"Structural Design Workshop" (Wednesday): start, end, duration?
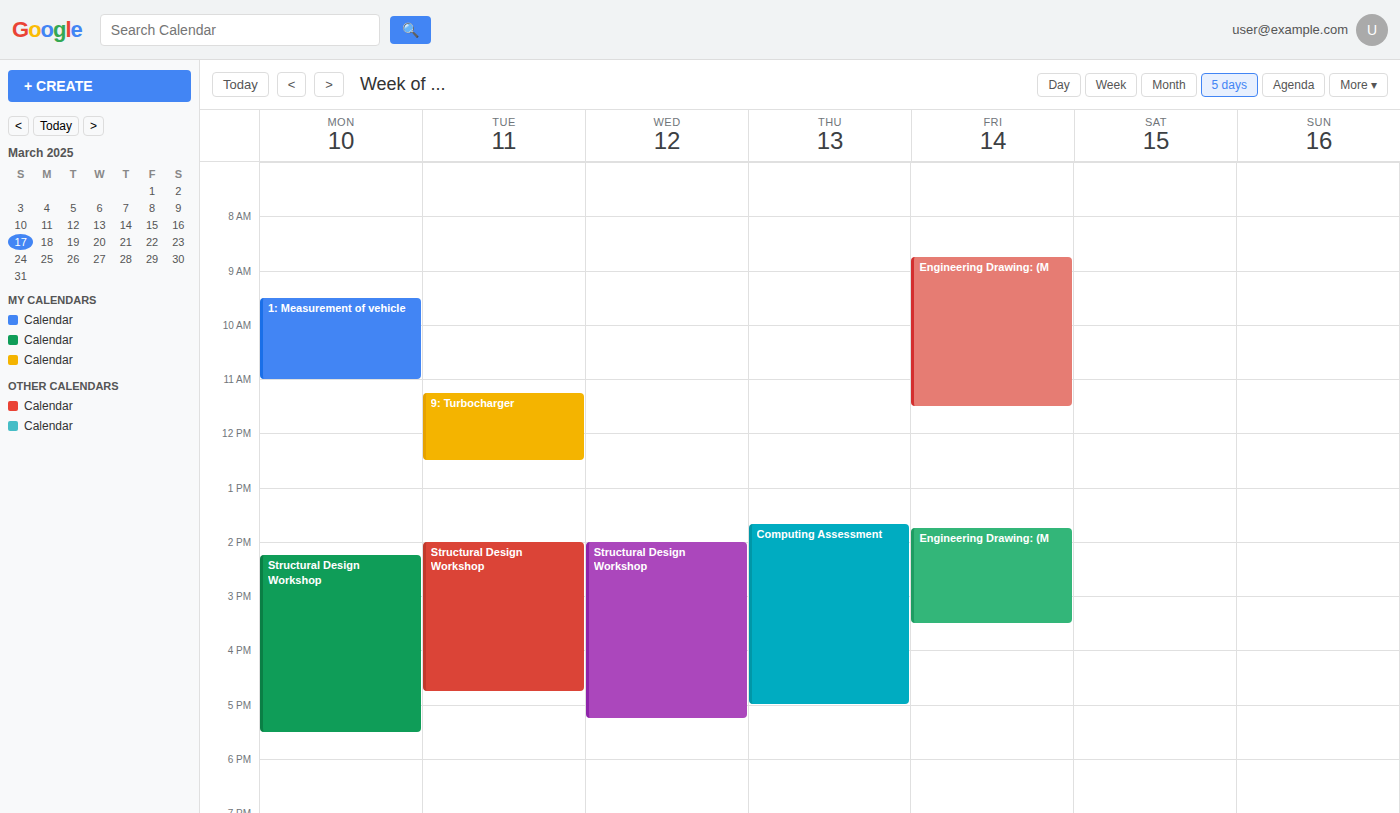
14:00 to 17:15, 3 hours 15 minutes